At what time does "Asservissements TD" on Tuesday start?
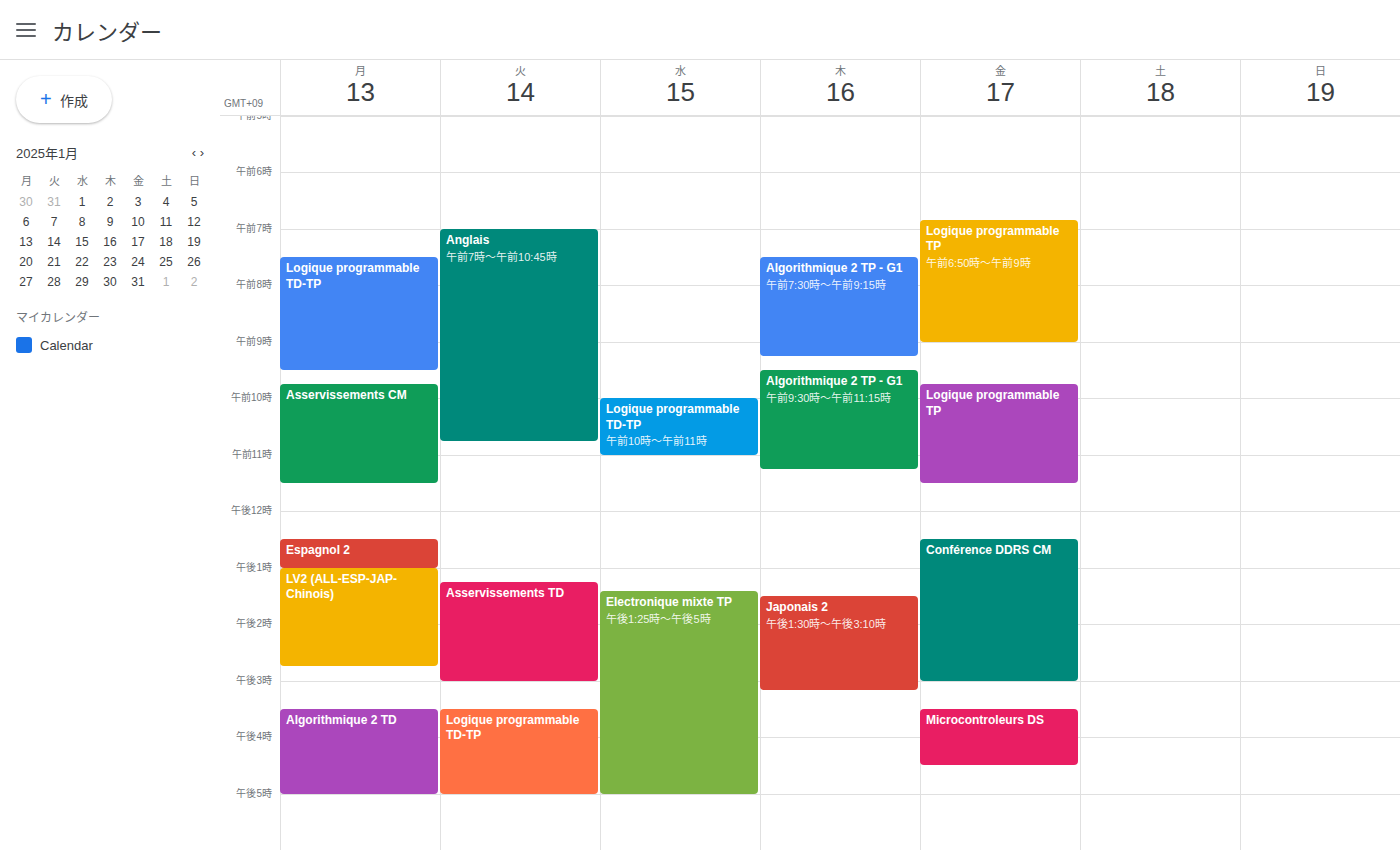
1:15 PM